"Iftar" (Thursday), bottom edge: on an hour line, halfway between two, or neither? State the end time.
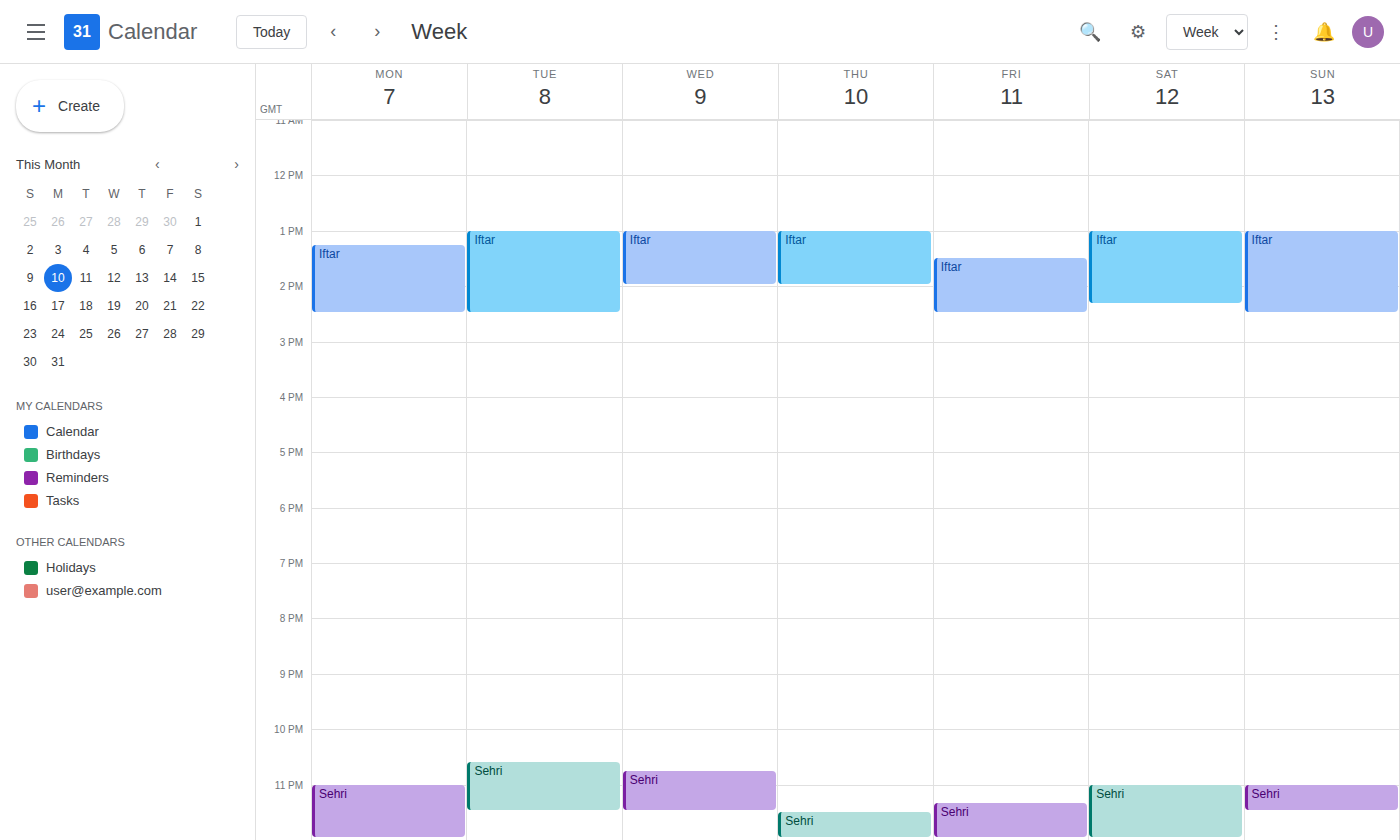
2:00 PM -- exactly on the 2 PM line.